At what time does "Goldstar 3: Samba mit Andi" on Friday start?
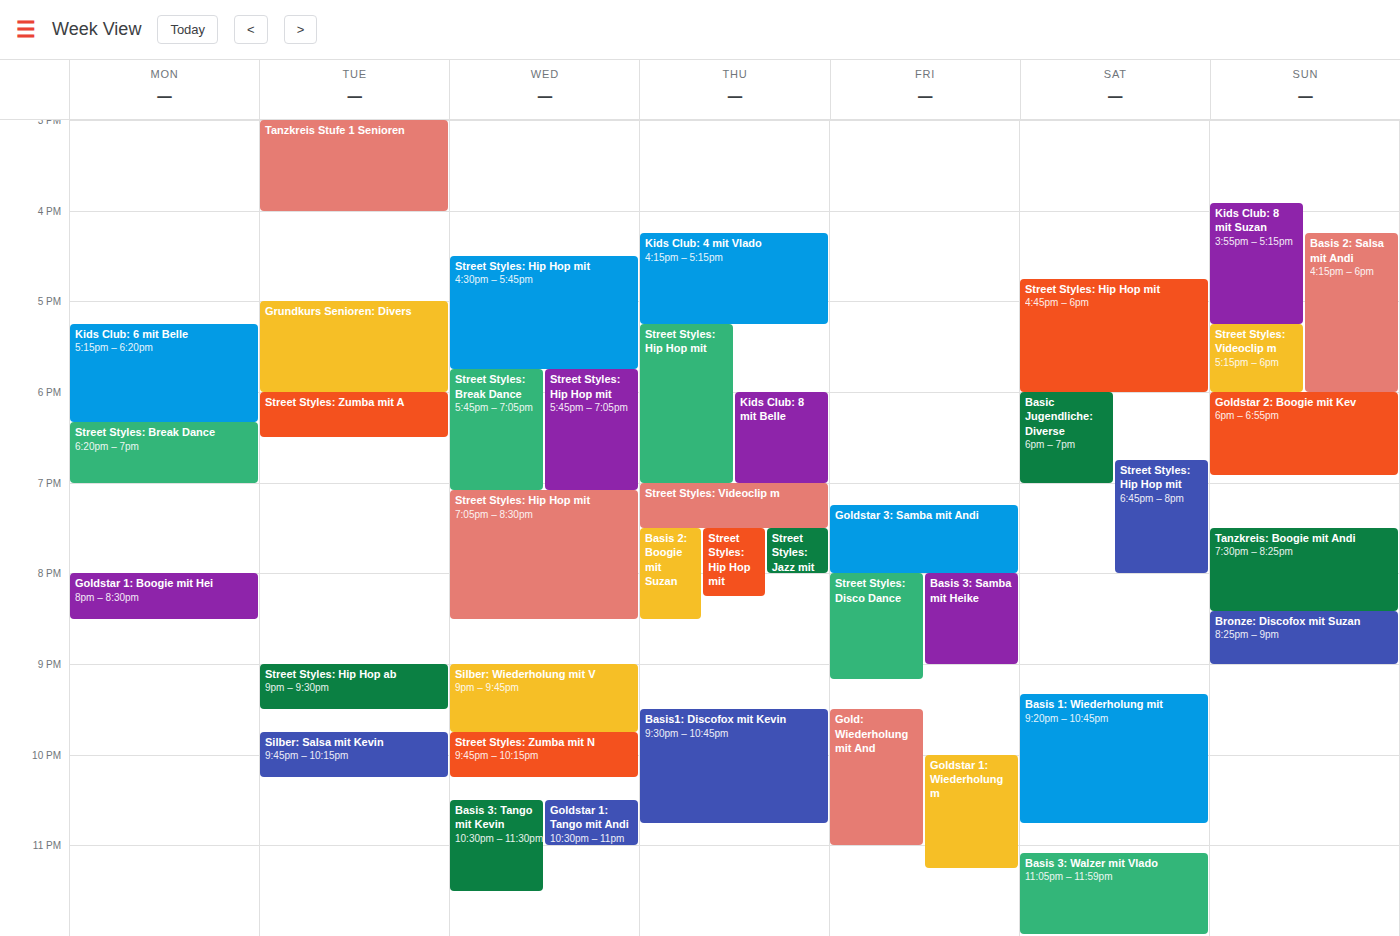
7:15 PM